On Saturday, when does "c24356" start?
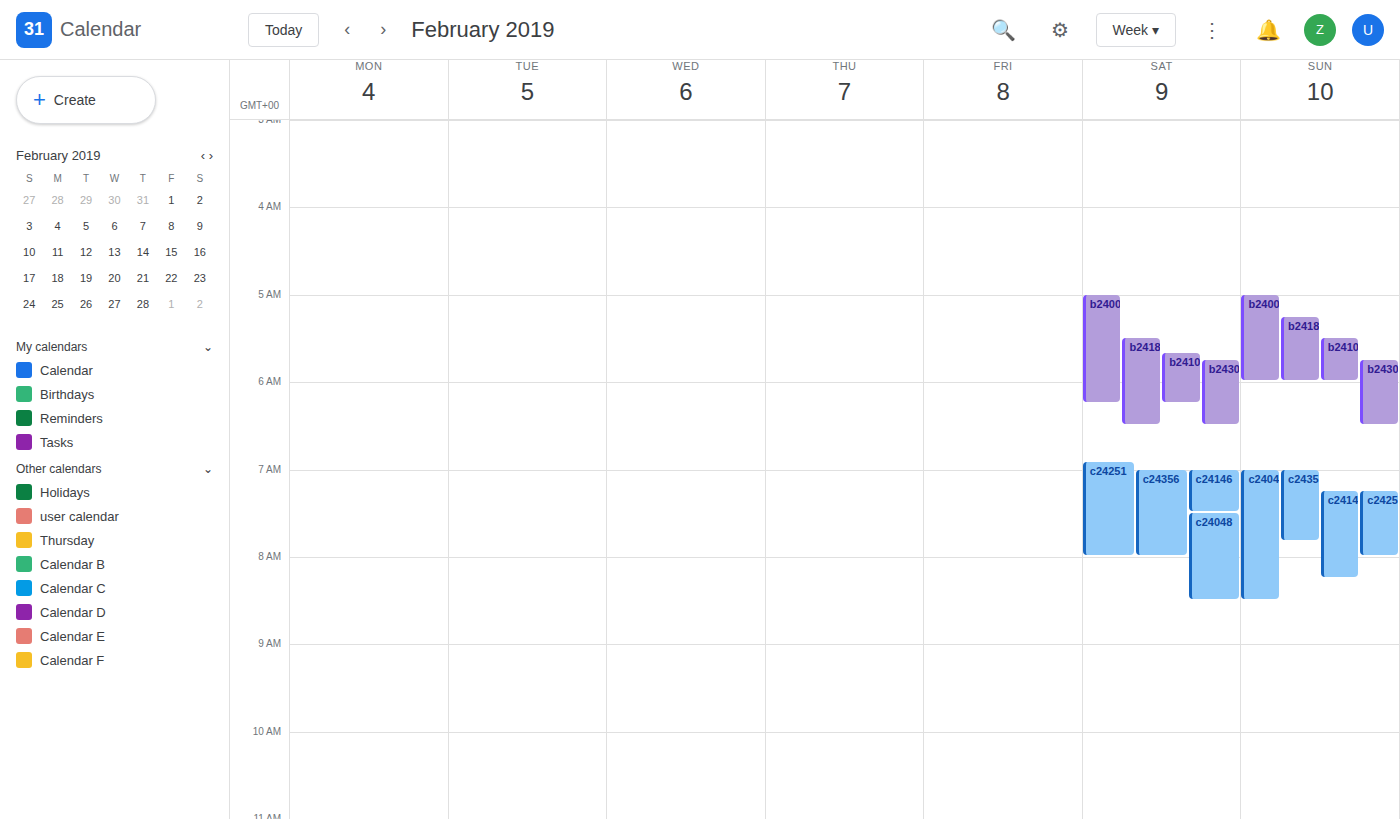
7:00 AM